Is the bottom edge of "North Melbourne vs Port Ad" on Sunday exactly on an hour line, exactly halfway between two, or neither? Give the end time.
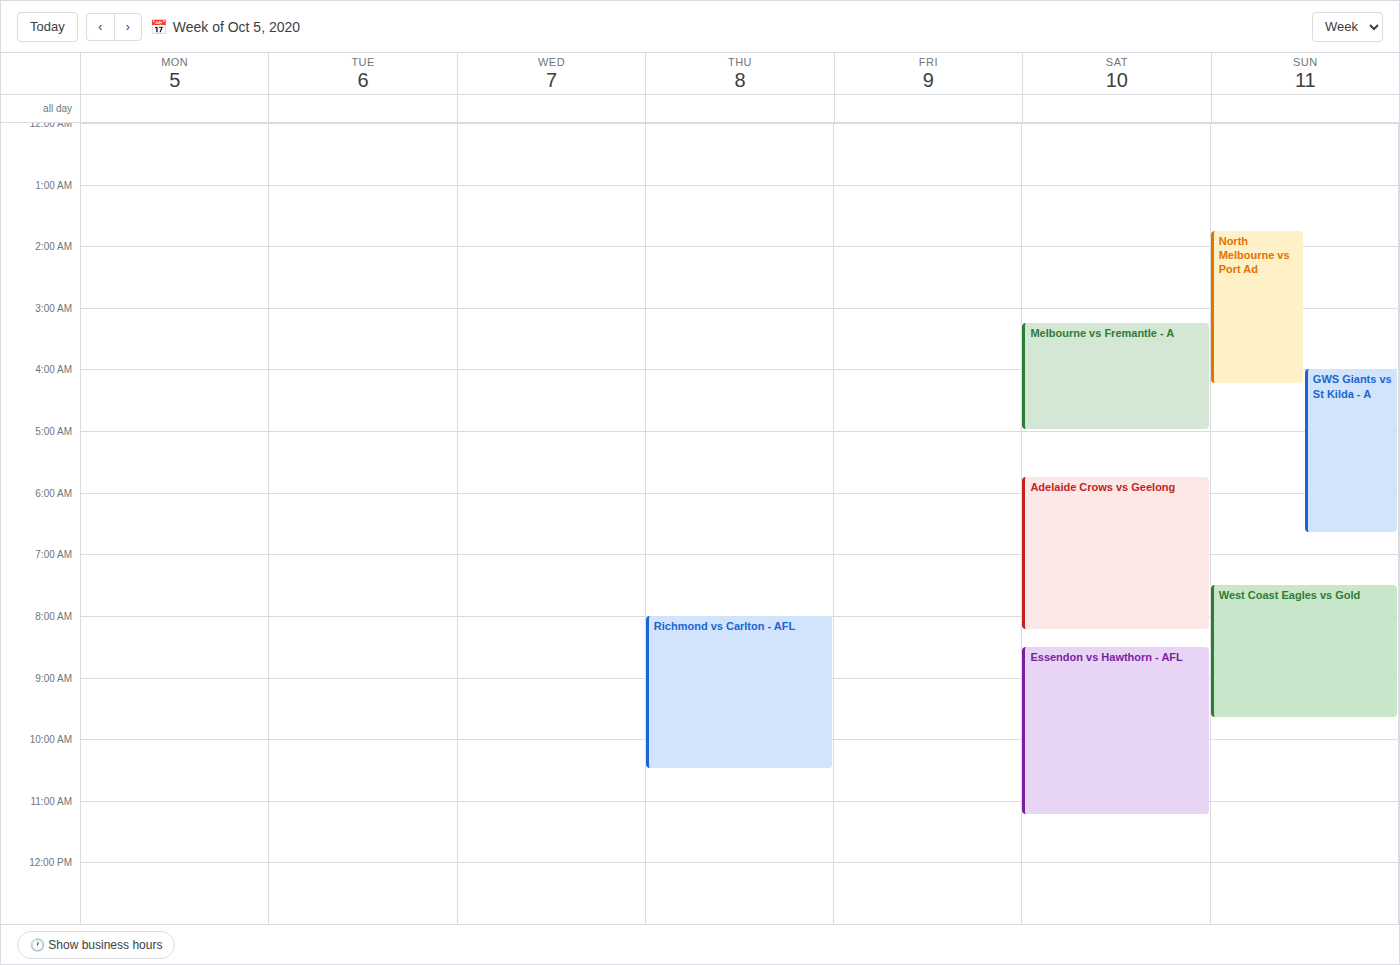
4:15 AM -- neither: a quarter of the way from the 4 AM line to the 5 AM line.